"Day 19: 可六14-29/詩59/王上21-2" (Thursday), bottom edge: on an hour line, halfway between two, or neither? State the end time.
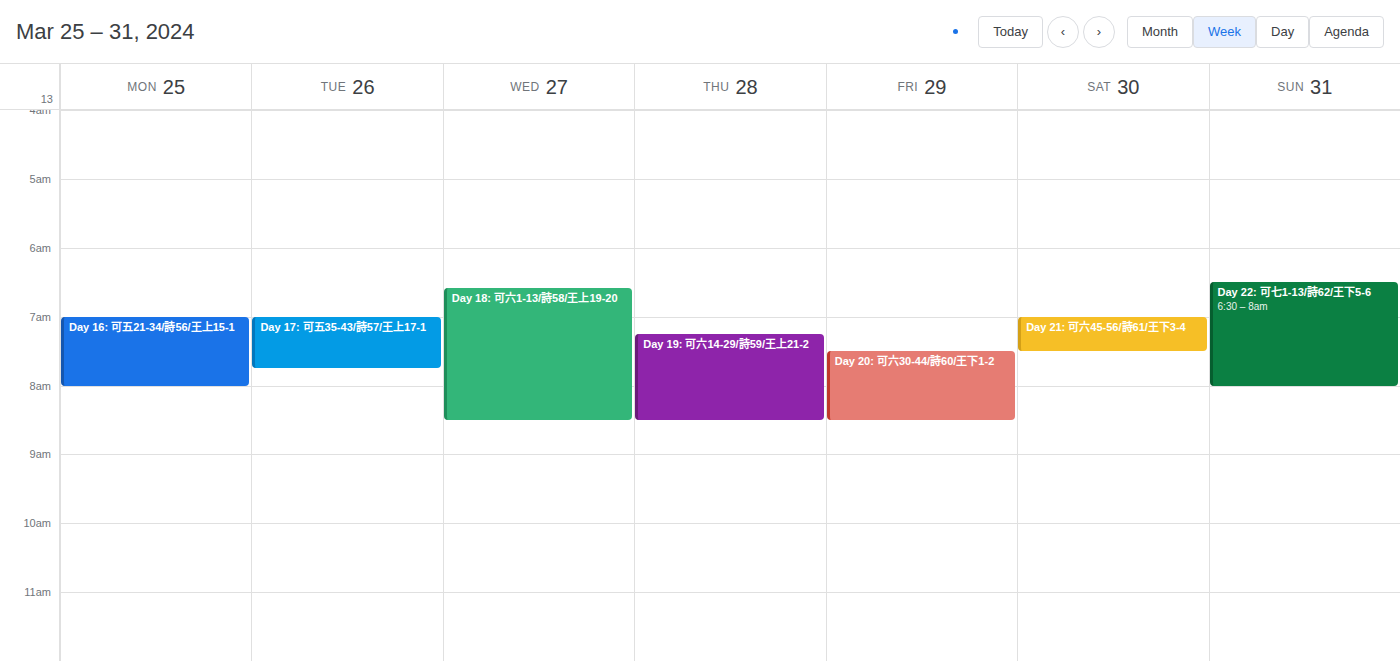
8:30 AM -- halfway between the 8 AM and 9 AM lines.